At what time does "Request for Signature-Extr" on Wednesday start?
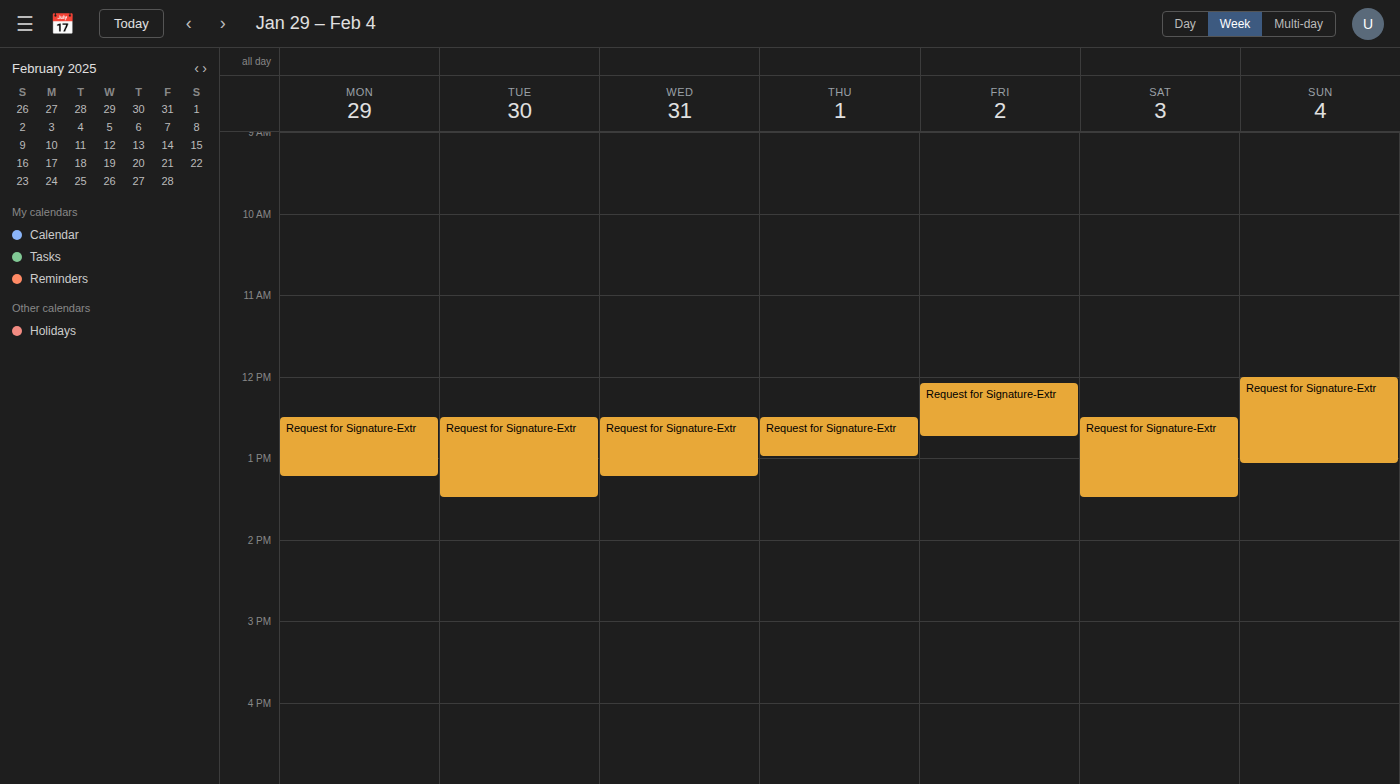
12:30 PM